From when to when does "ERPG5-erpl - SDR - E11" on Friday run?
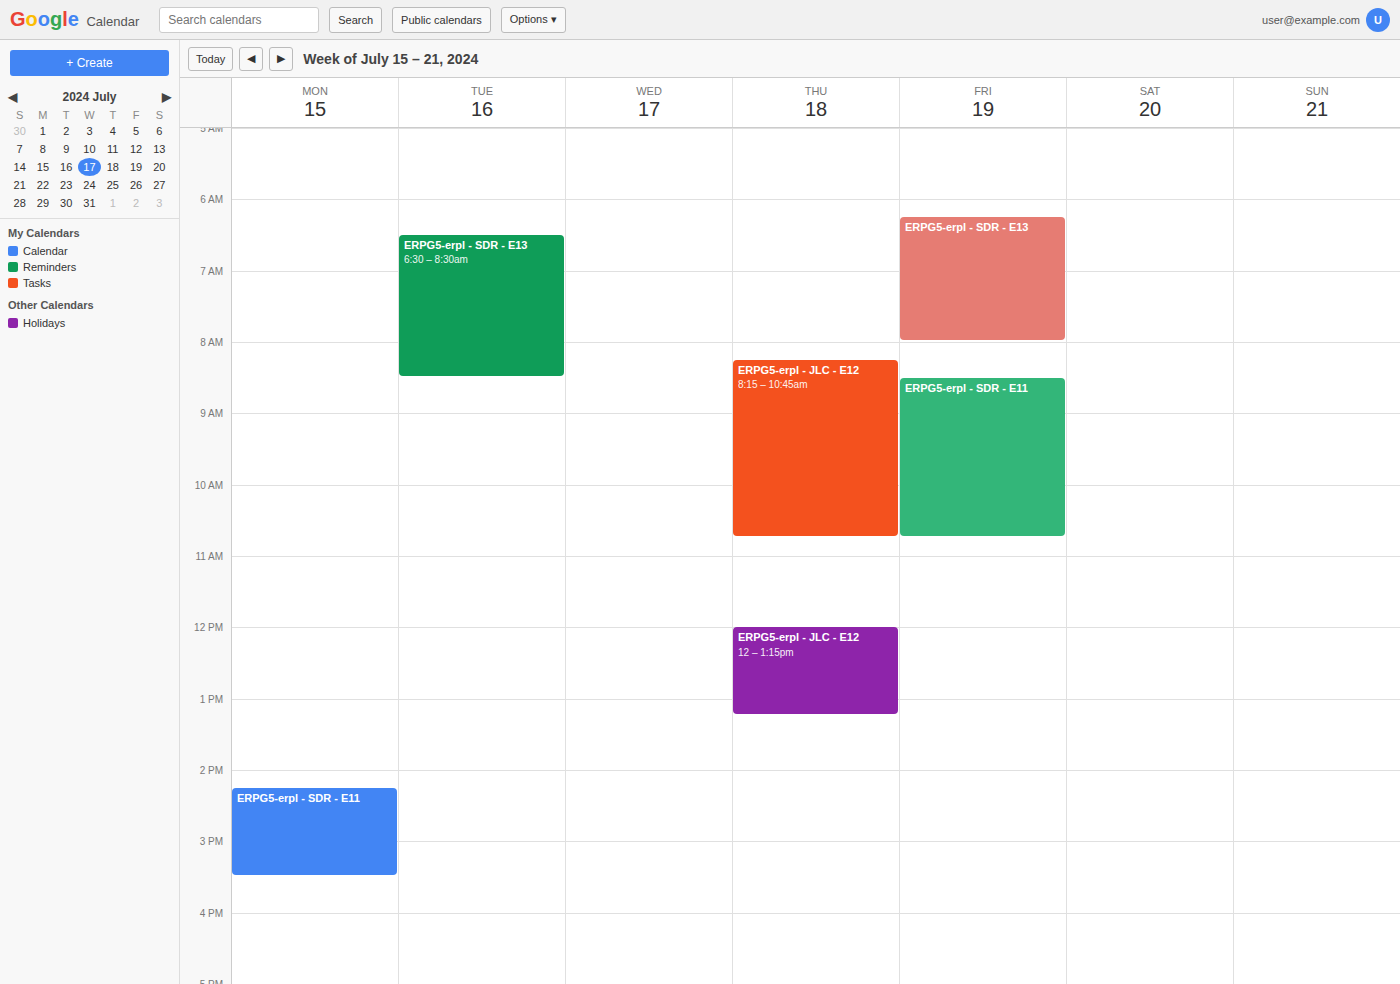
8:30 AM to 10:45 AM